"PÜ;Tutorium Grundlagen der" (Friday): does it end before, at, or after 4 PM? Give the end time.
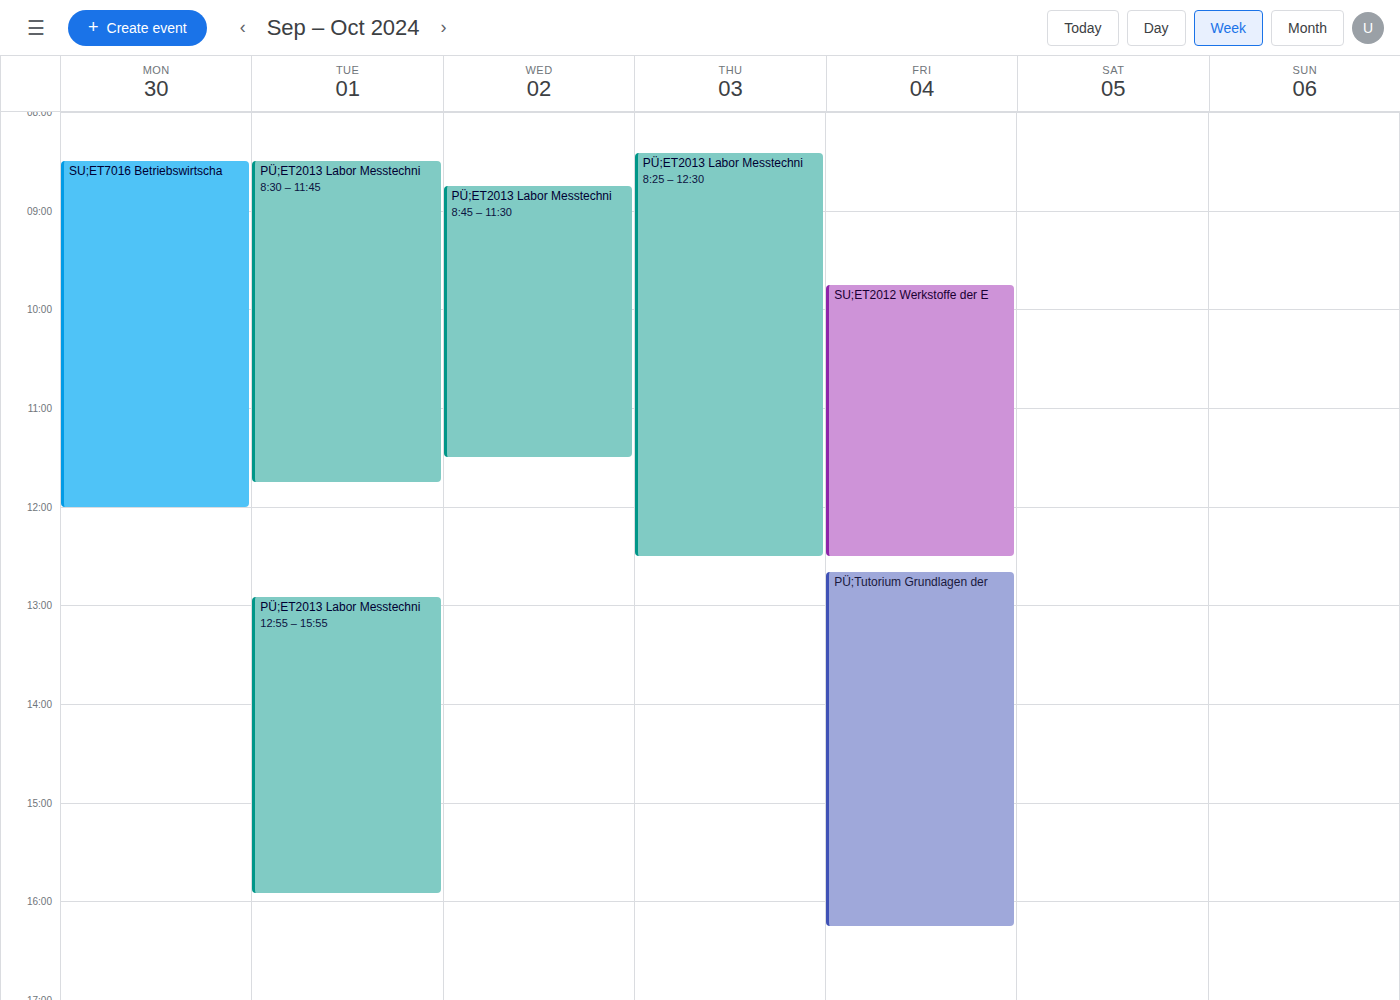
4:15 PM -- after 4 PM, 15 minutes below the 4 PM line.